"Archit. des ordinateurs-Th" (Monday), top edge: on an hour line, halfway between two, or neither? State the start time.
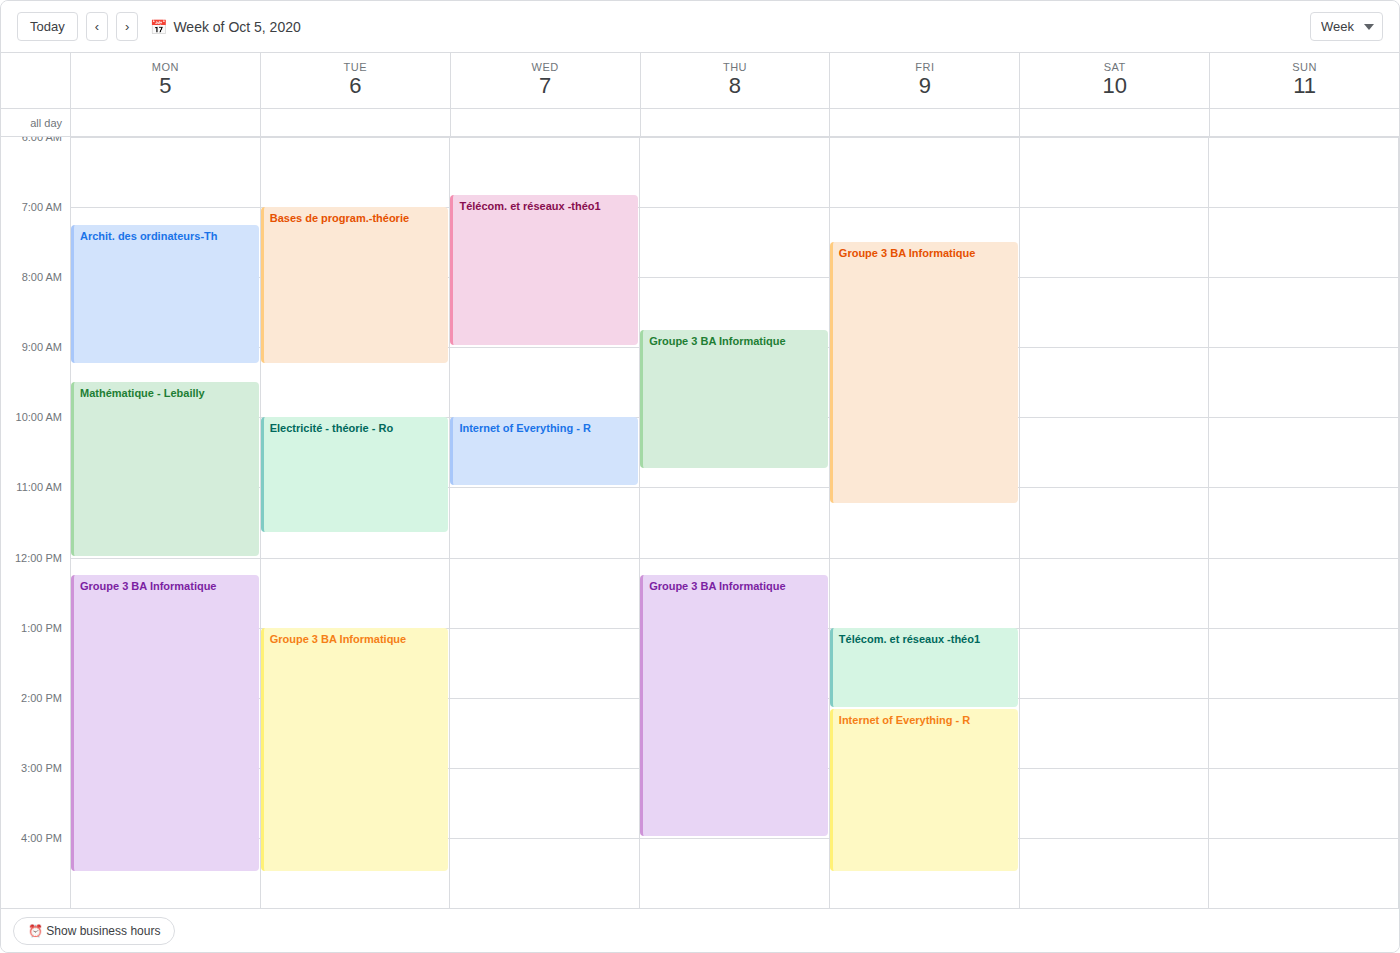
7:15 AM -- neither: a quarter of the way from the 7 AM line to the 8 AM line.